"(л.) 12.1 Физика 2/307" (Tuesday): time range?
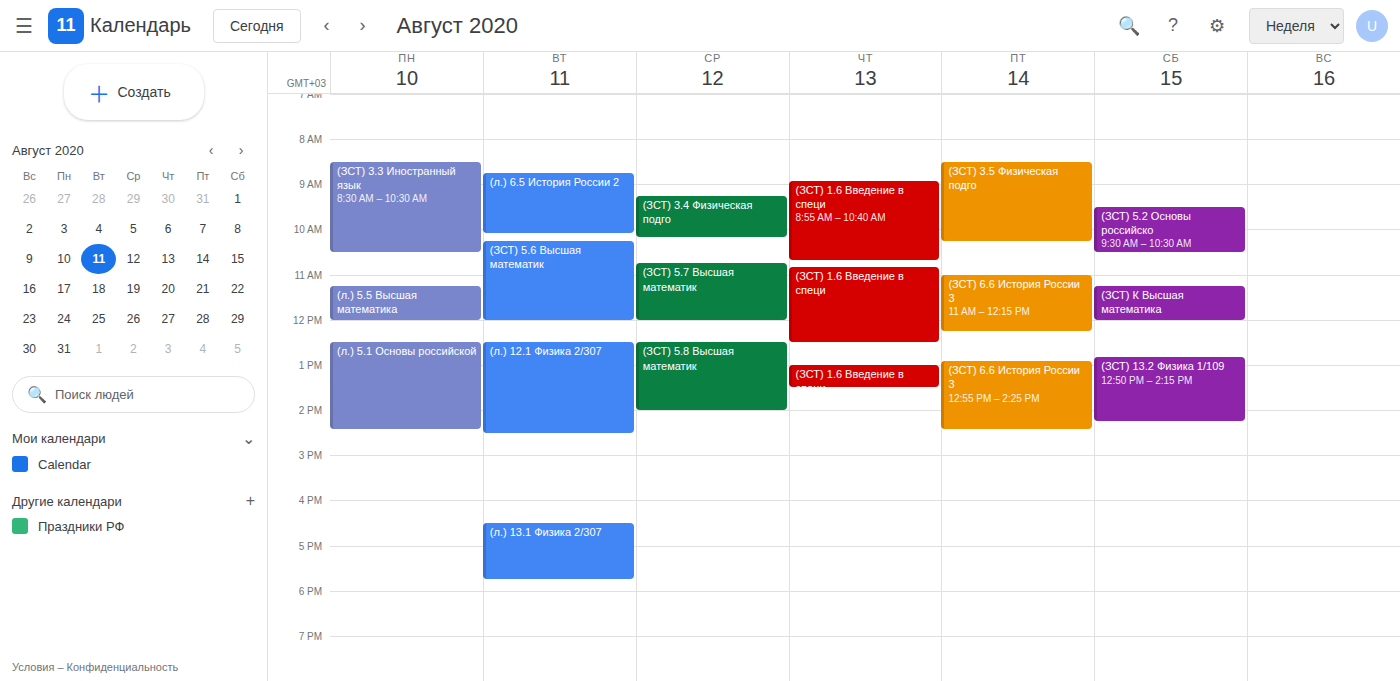
12:30 PM to 2:30 PM